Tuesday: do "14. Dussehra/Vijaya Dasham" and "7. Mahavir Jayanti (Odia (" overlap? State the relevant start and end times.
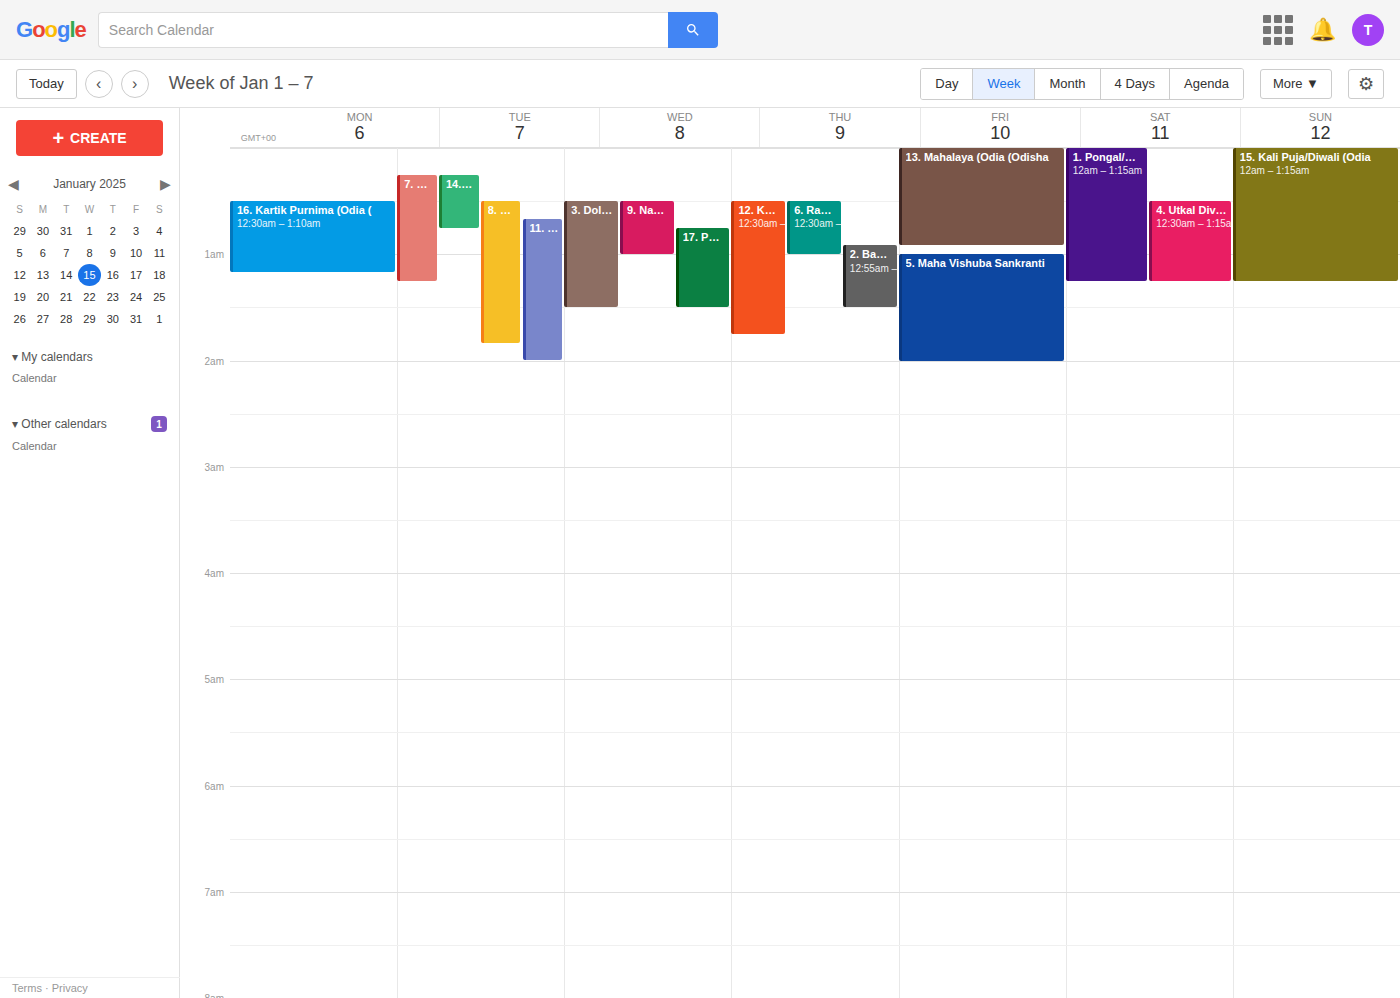
"14. Dussehra/Vijaya Dasham" runs 12:15 AM to 12:45 AM, inside "7. Mahavir Jayanti (Odia (" -- they overlap.